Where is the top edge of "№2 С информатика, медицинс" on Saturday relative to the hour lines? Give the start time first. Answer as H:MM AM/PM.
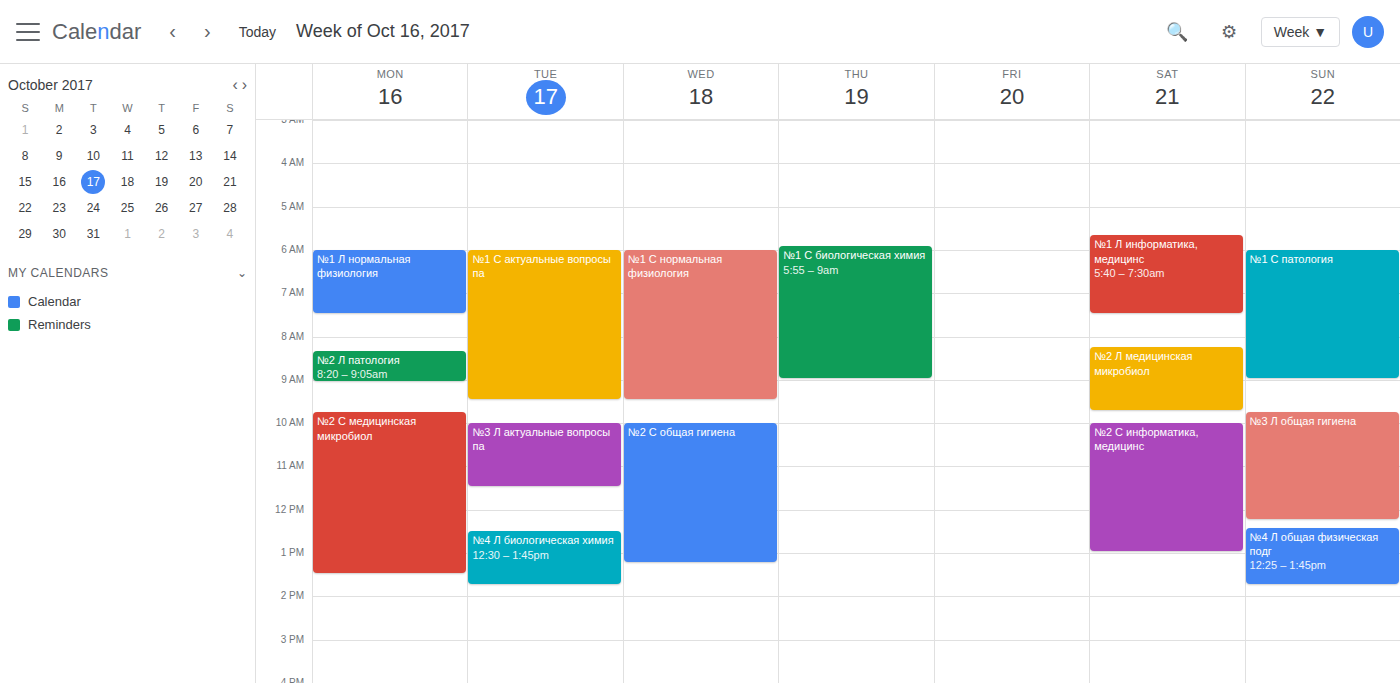
10:00 AM -- exactly on the 10 AM line.